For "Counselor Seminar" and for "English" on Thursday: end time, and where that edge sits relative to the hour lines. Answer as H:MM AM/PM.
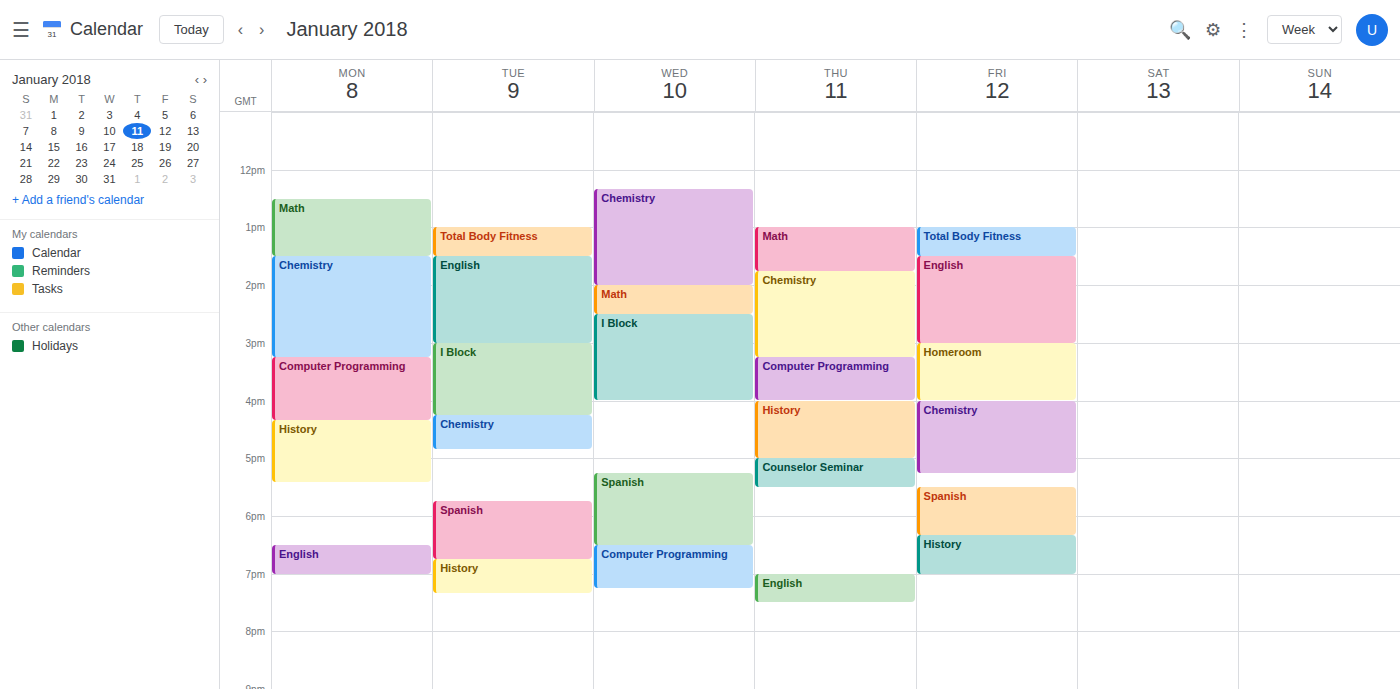
"Counselor Seminar": 5:30 PM, halfway between the 5 PM and 6 PM lines. "English": 7:30 PM, halfway between the 7 PM and 8 PM lines.